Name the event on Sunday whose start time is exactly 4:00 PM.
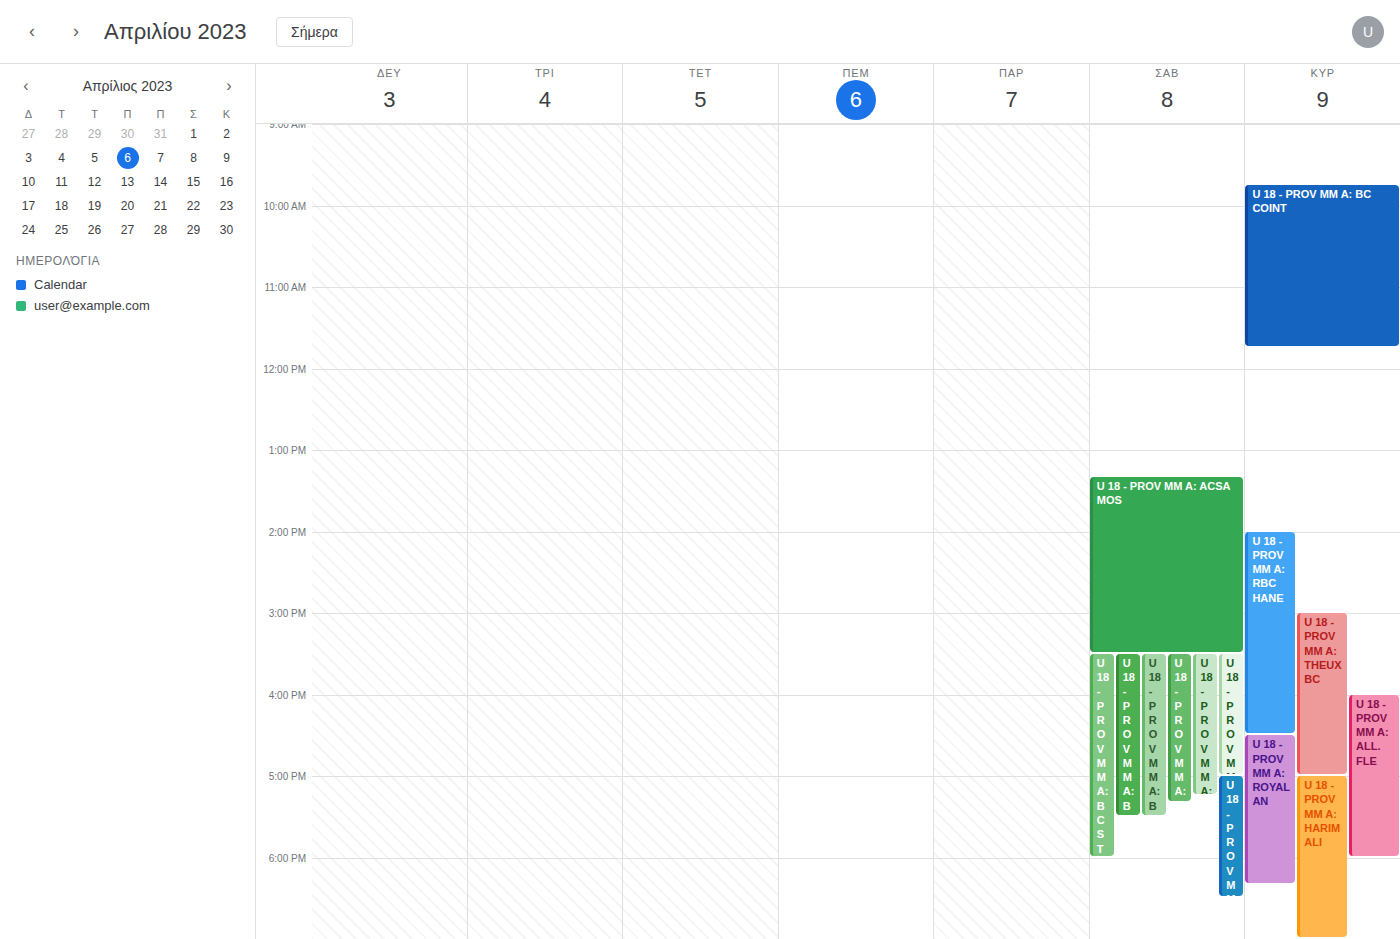
"U 18 - PROV MM A: ALL. FLE"